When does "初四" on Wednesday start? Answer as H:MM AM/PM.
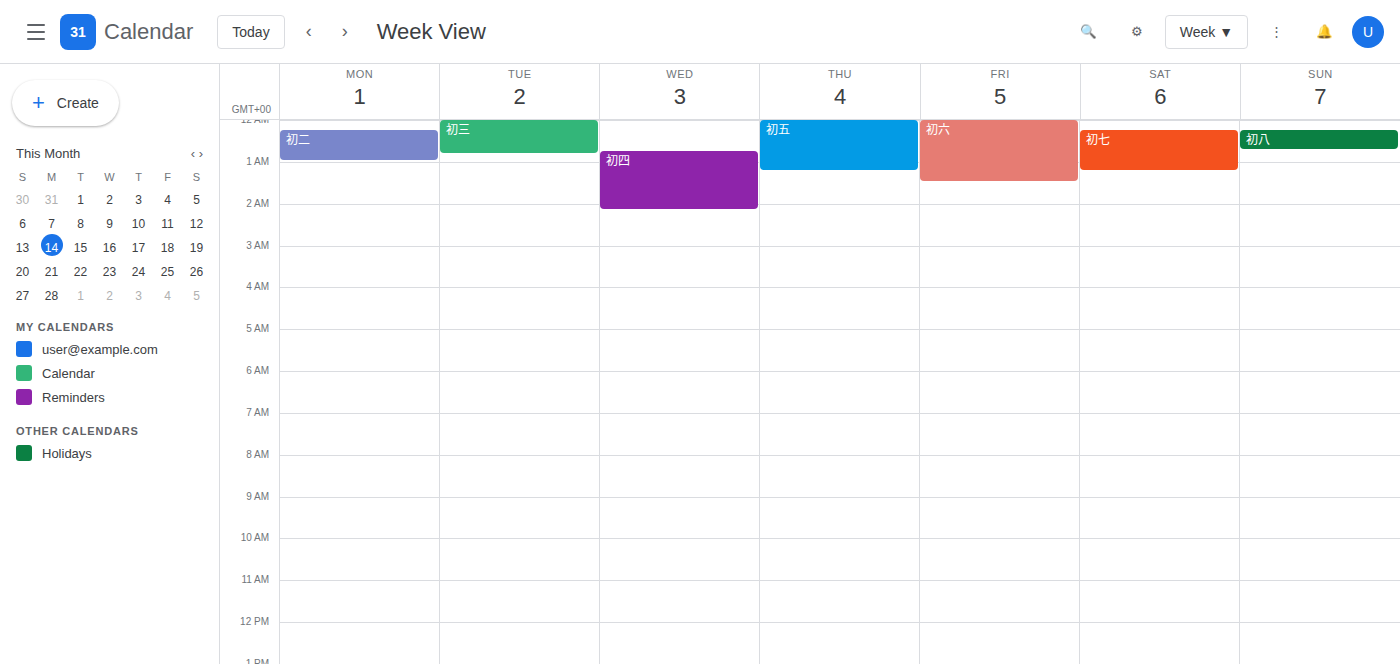
12:45 AM